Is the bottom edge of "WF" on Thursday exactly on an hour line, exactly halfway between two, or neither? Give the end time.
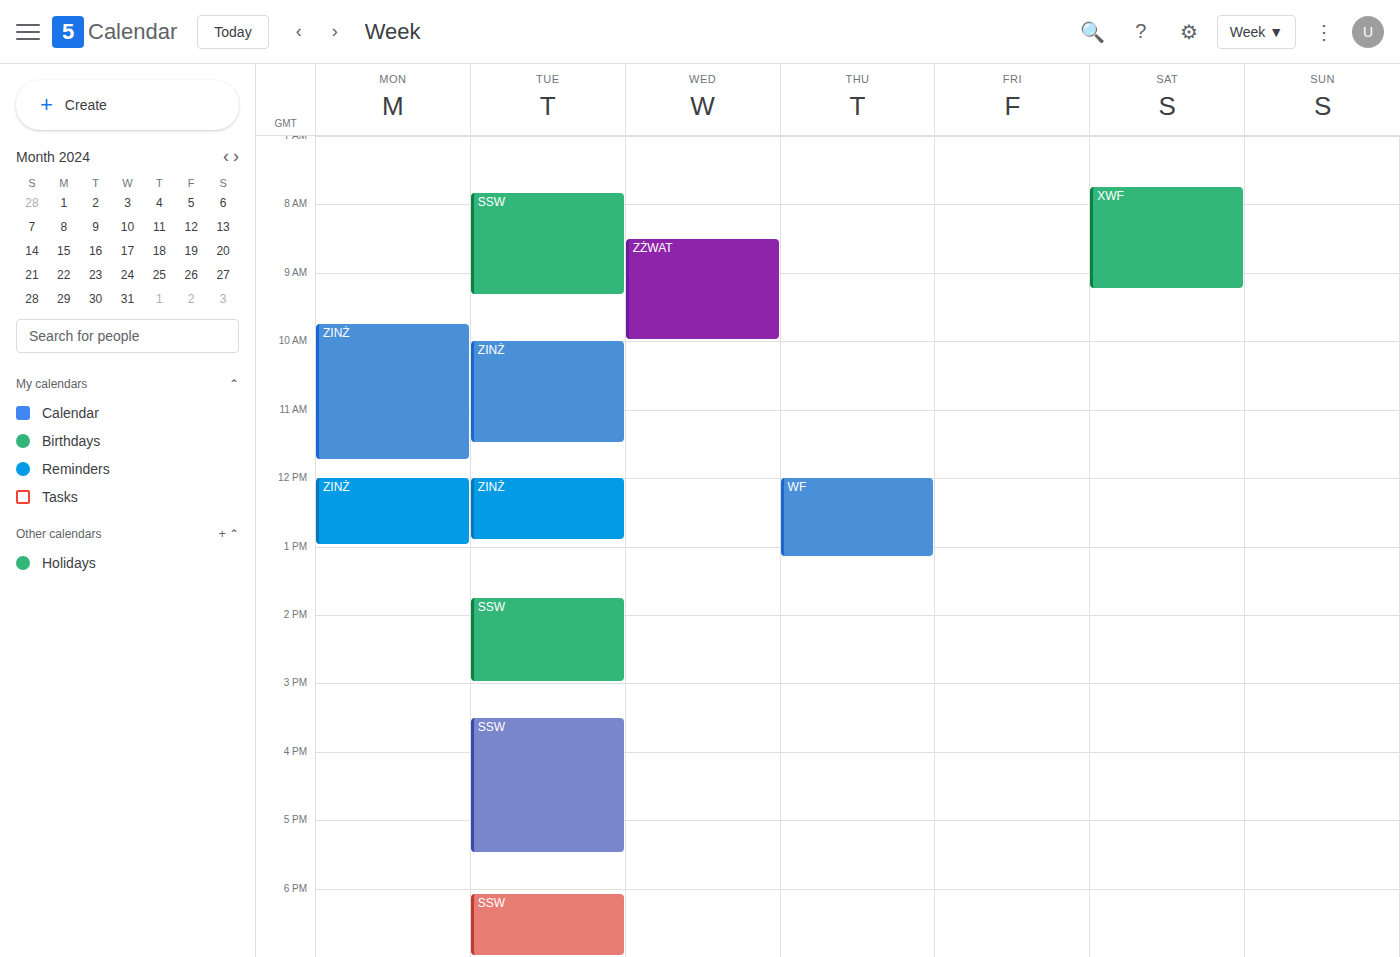
1:10 PM -- neither: 10 minutes below the 1 PM line and 50 minutes above the 2 PM line.